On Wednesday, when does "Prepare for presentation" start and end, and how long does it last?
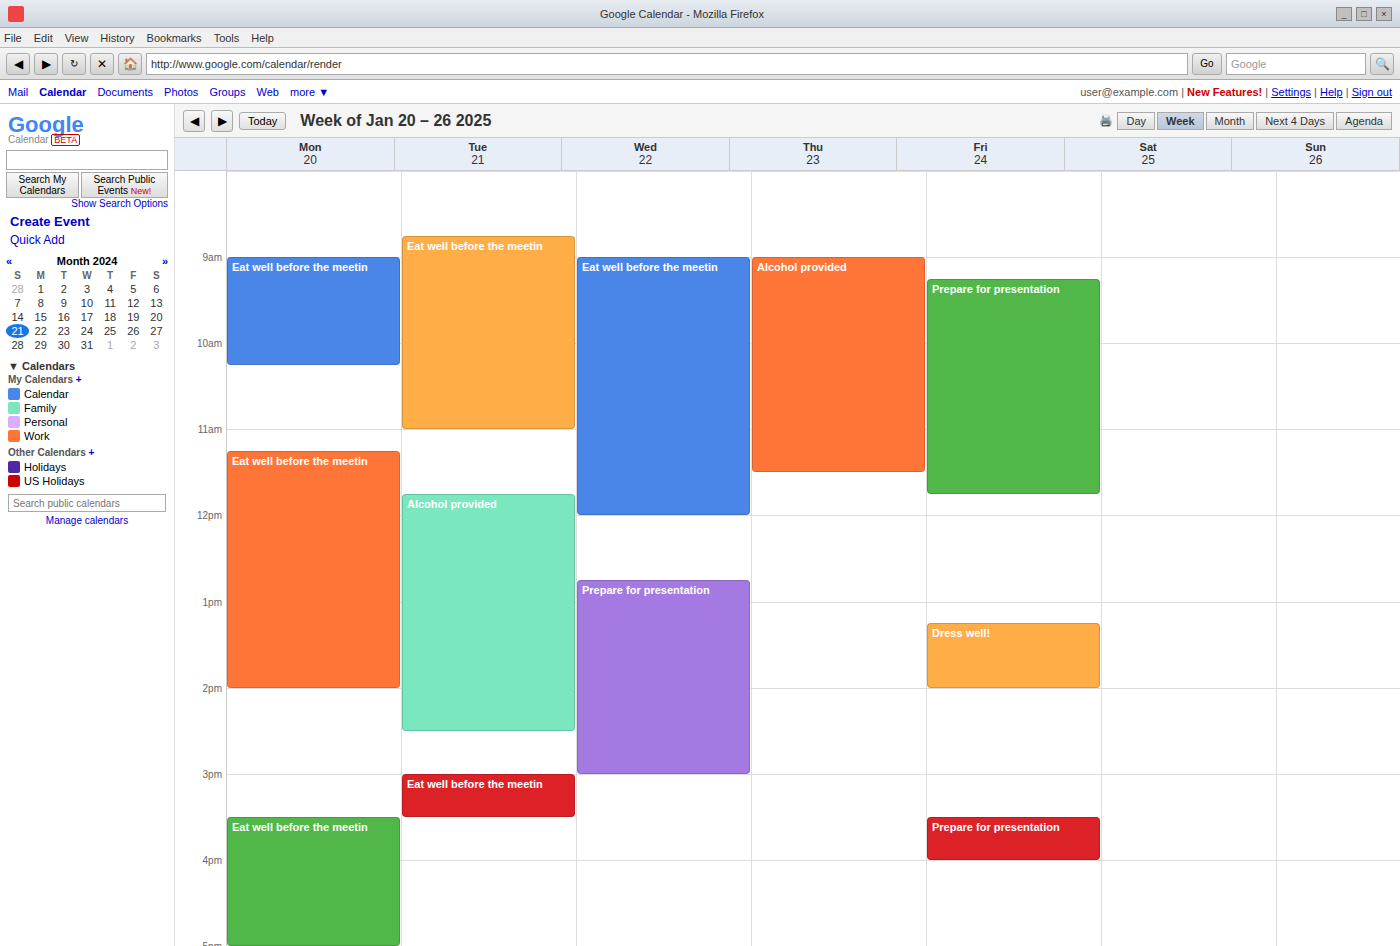
12:45 PM to 3:00 PM, 2 hours 15 minutes